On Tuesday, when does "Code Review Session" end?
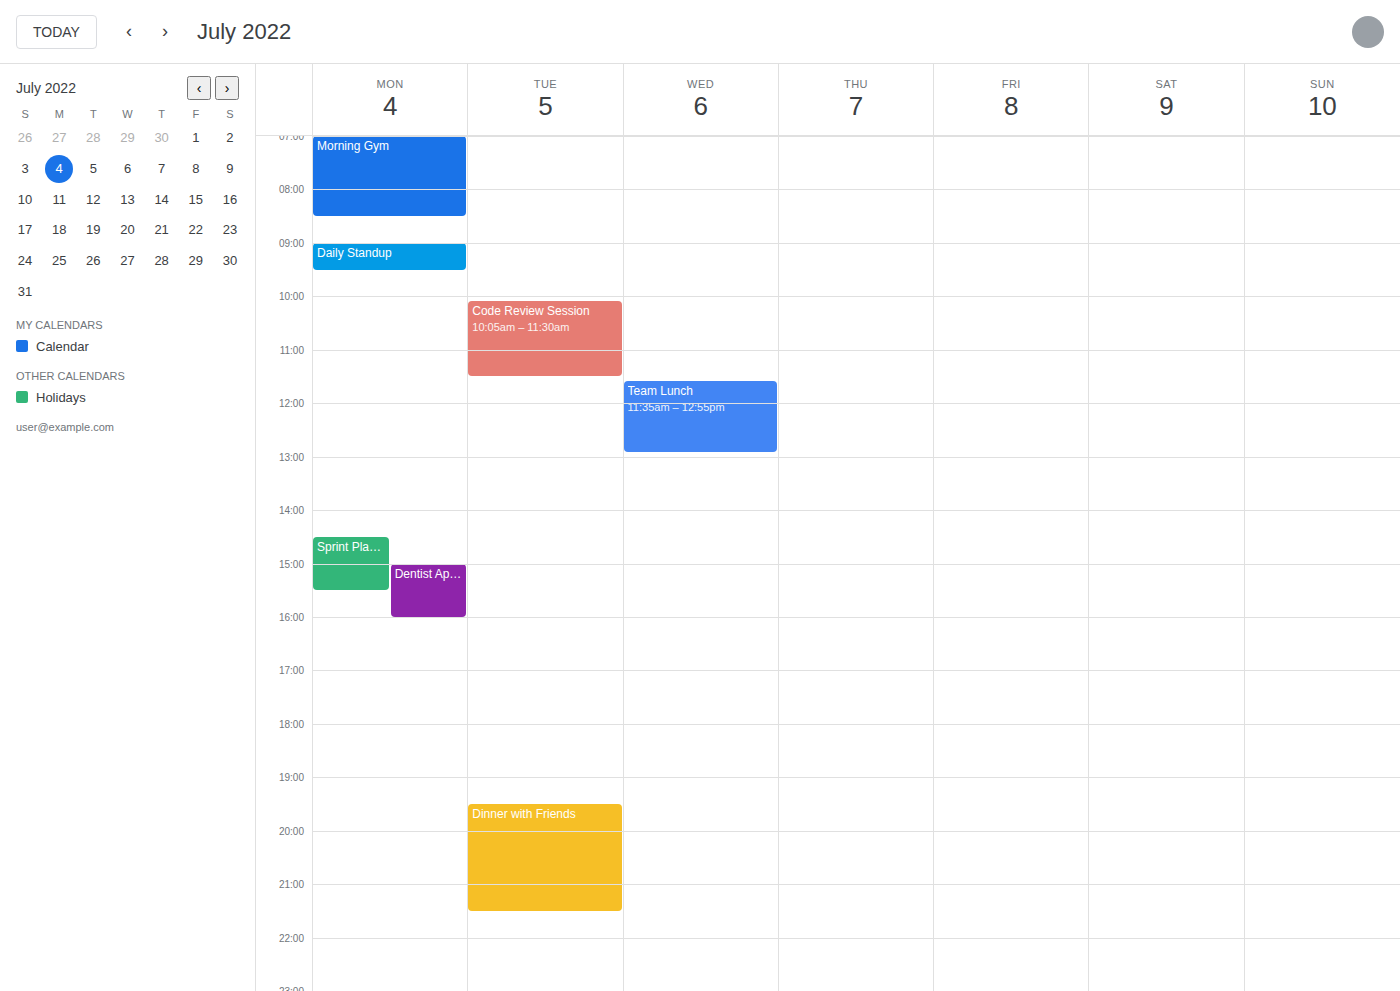
11:30